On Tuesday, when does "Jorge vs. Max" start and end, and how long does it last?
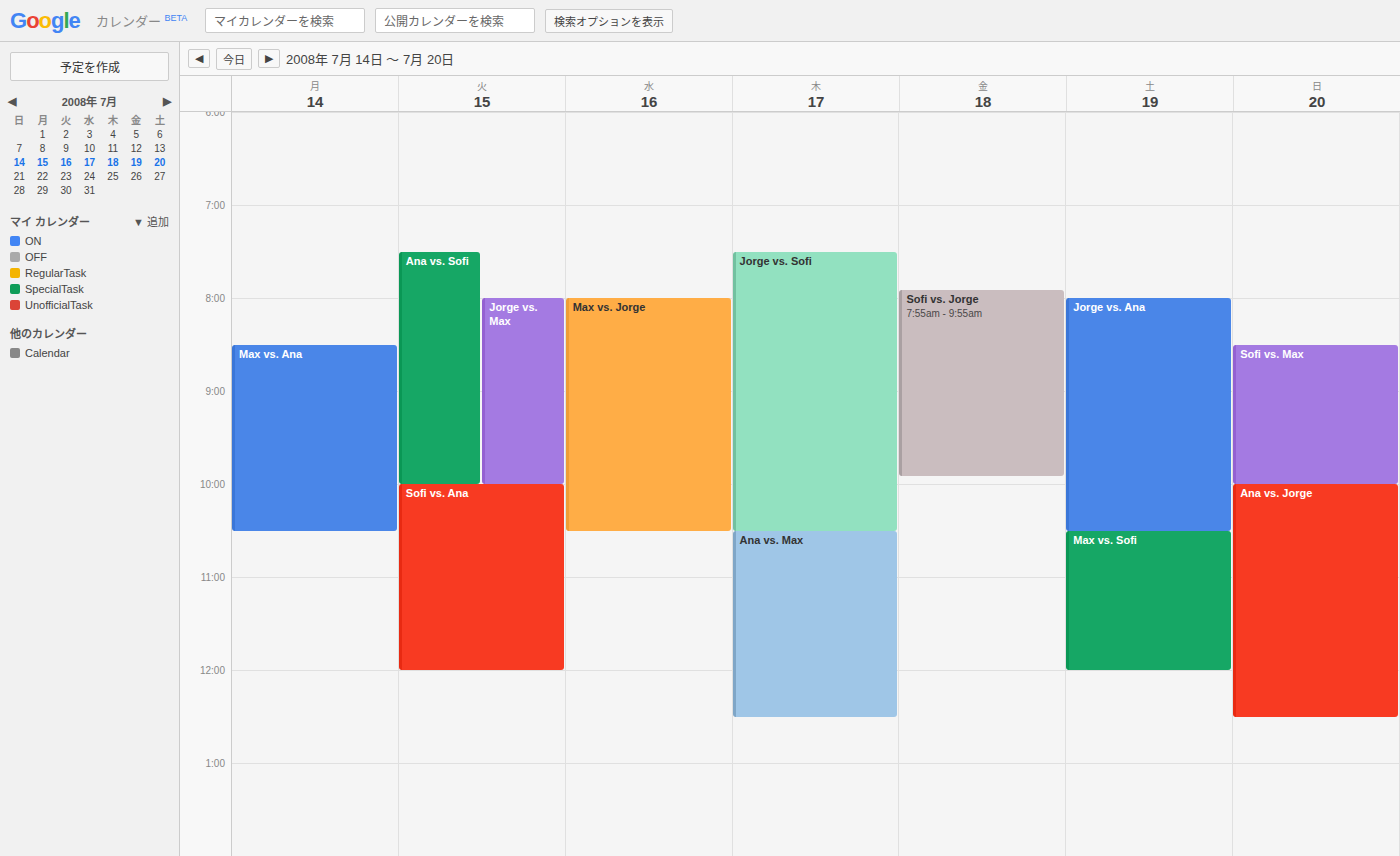
8:00 AM to 10:00 AM, 2 hours